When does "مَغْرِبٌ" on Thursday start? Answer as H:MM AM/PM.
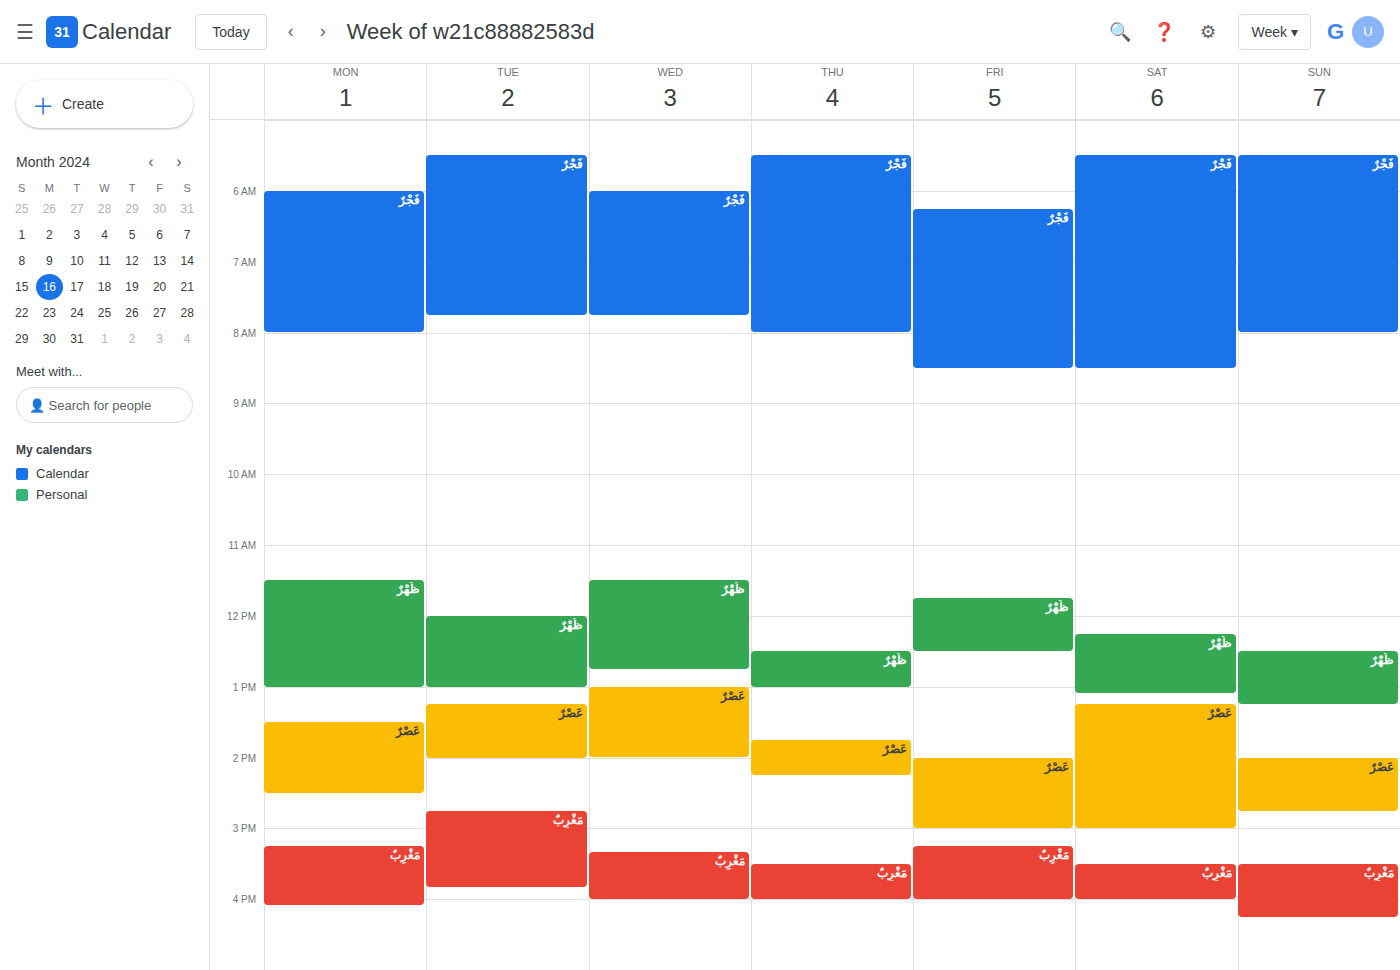
3:30 PM